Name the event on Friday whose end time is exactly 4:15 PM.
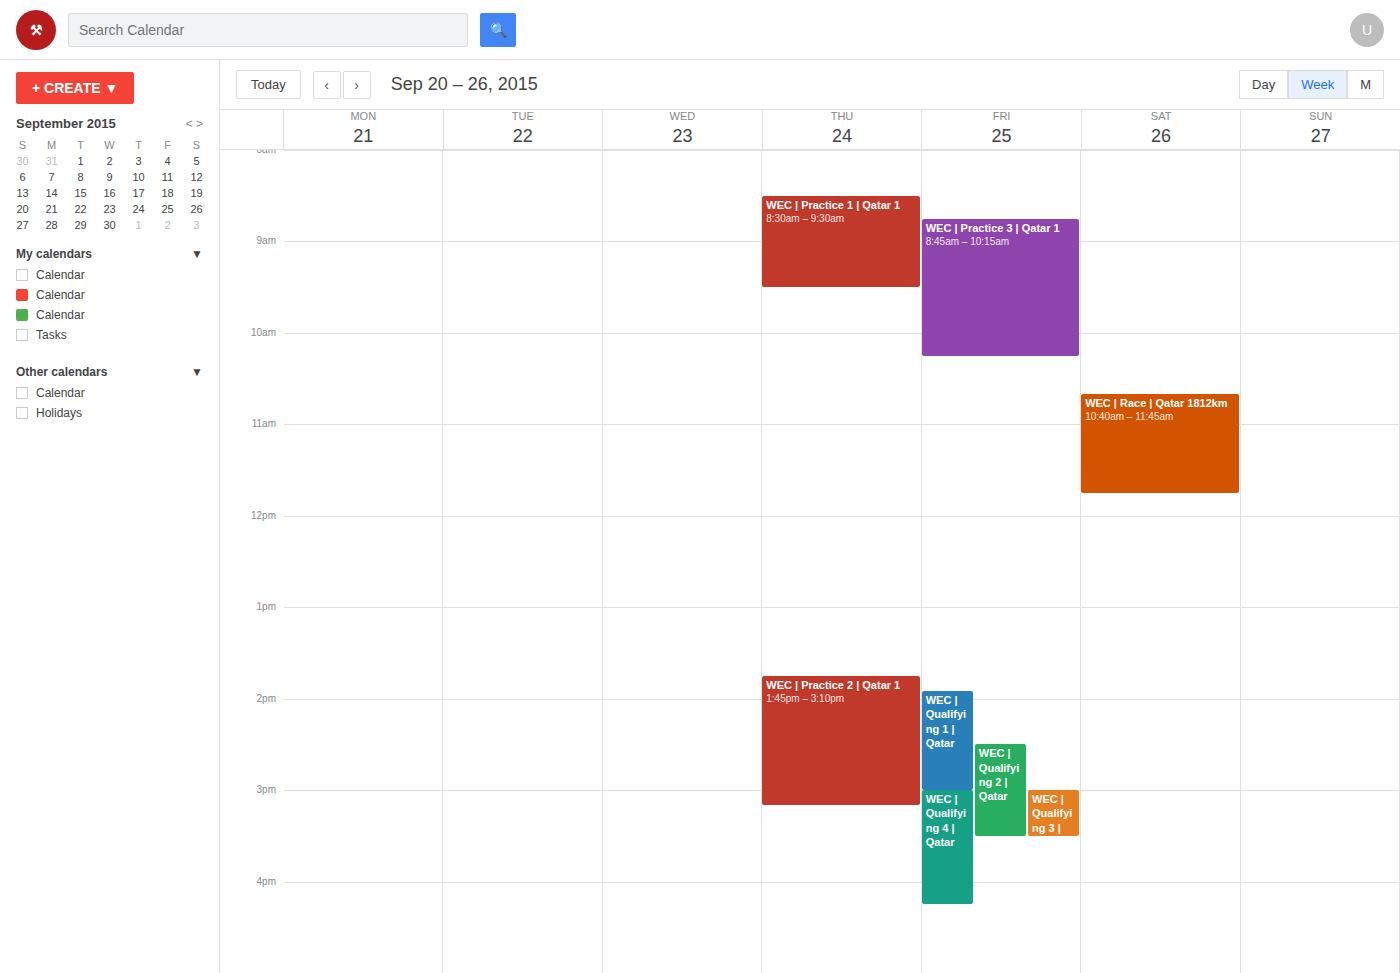
"WEC | Qualifying 4 | Qatar"